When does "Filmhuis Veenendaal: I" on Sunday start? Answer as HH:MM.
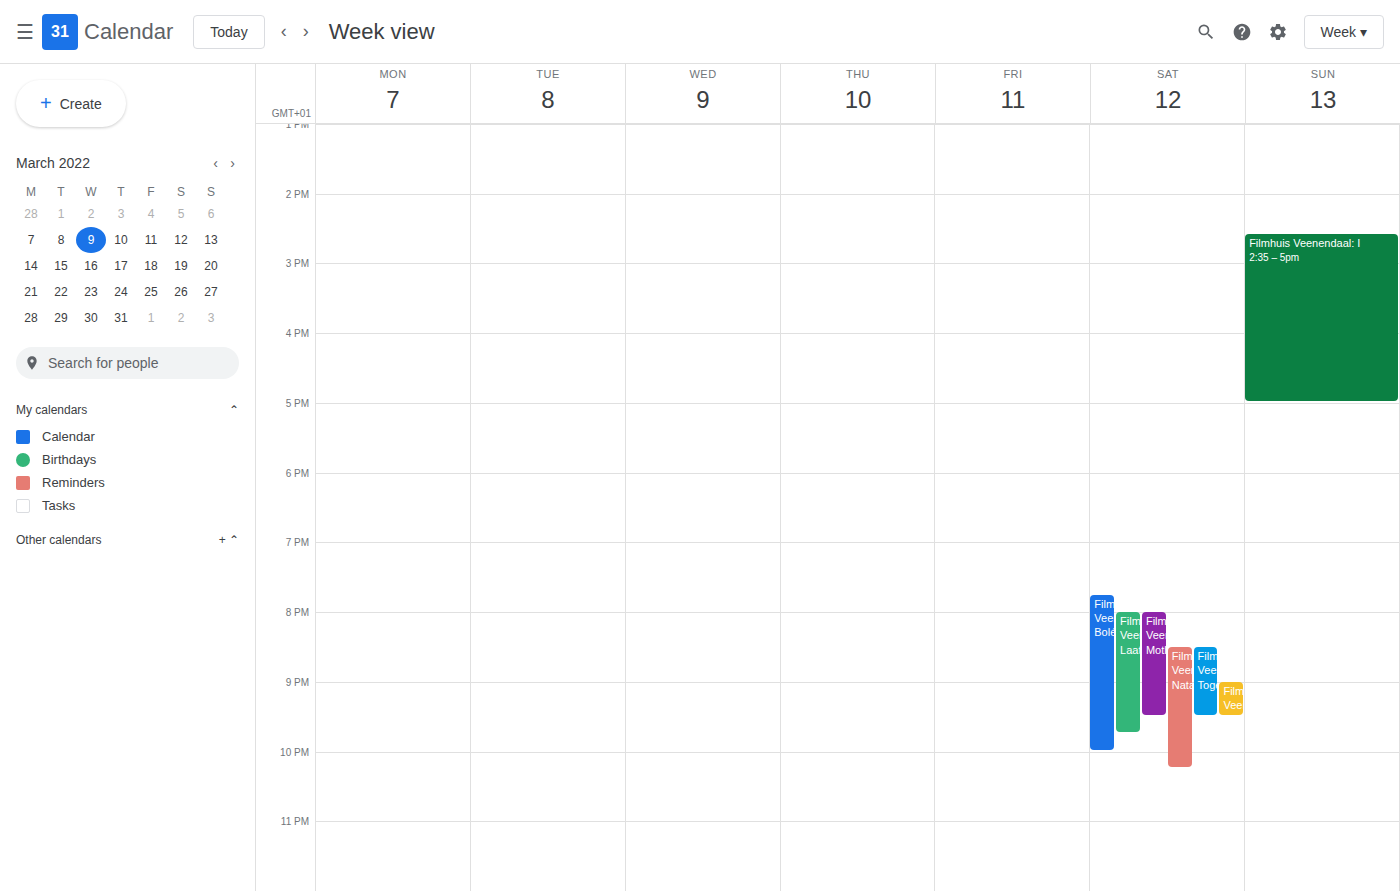
14:35